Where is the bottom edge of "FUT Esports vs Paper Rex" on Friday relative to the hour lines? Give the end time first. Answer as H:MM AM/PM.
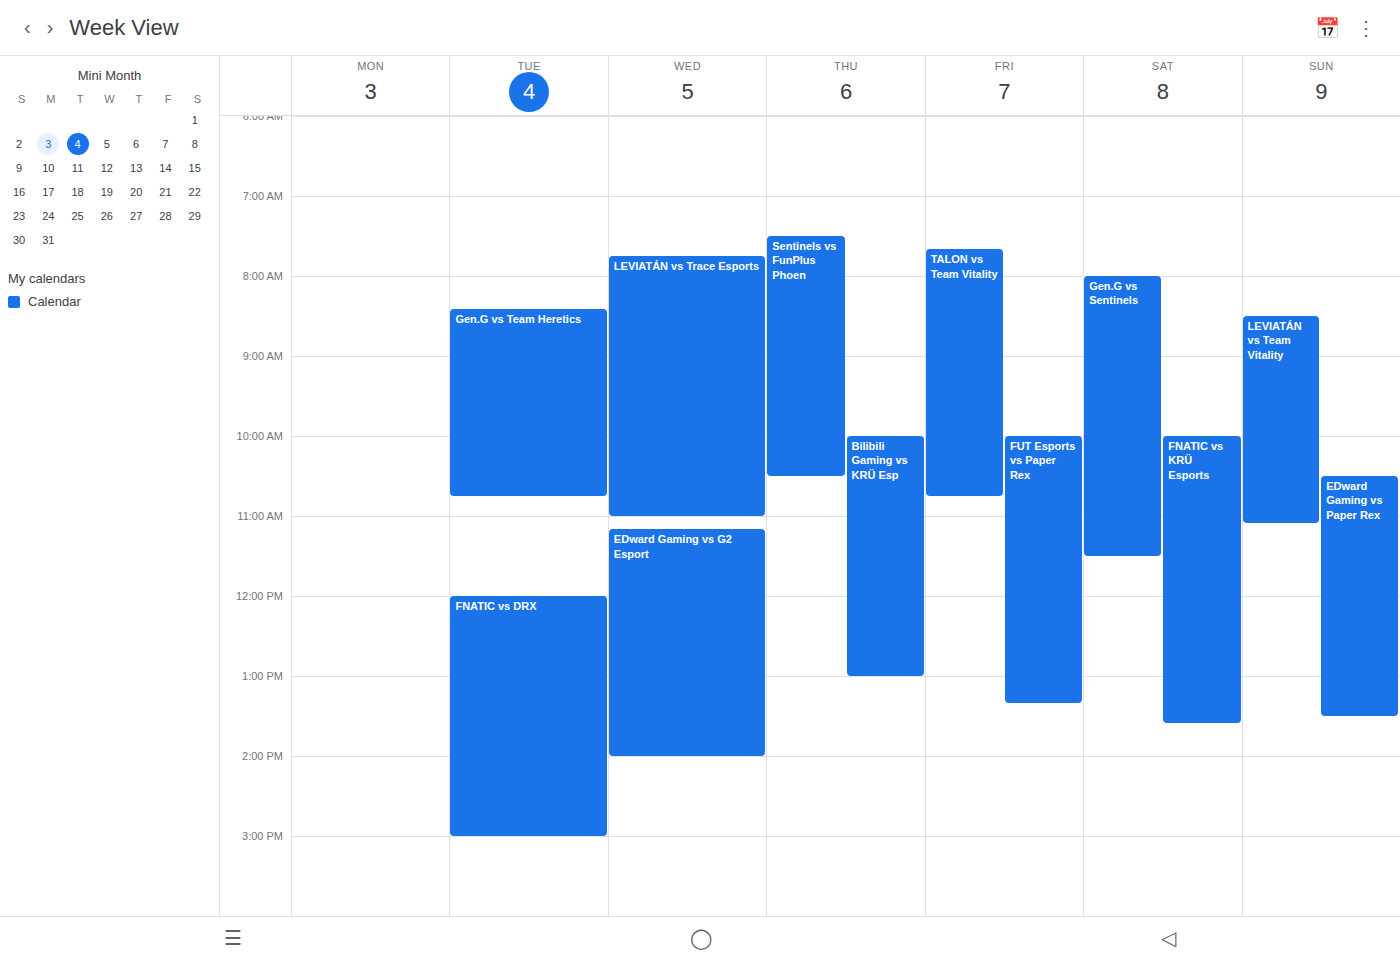
1:20 PM -- neither: 20 minutes below the 1 PM line and 40 minutes above the 2 PM line.